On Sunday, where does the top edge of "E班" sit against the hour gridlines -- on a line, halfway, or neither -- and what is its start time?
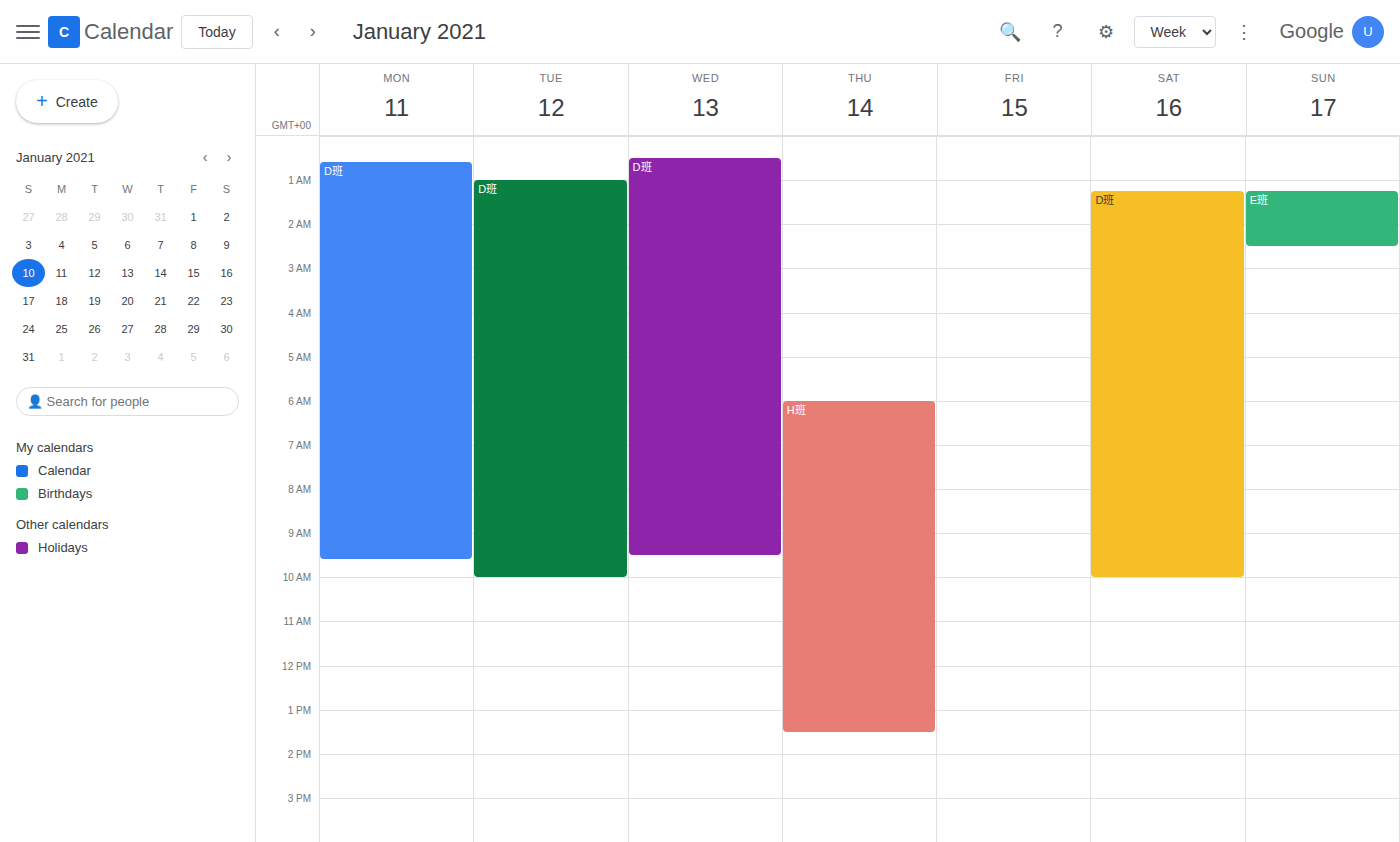
1:15 AM -- neither: a quarter of the way from the 1 AM line to the 2 AM line.